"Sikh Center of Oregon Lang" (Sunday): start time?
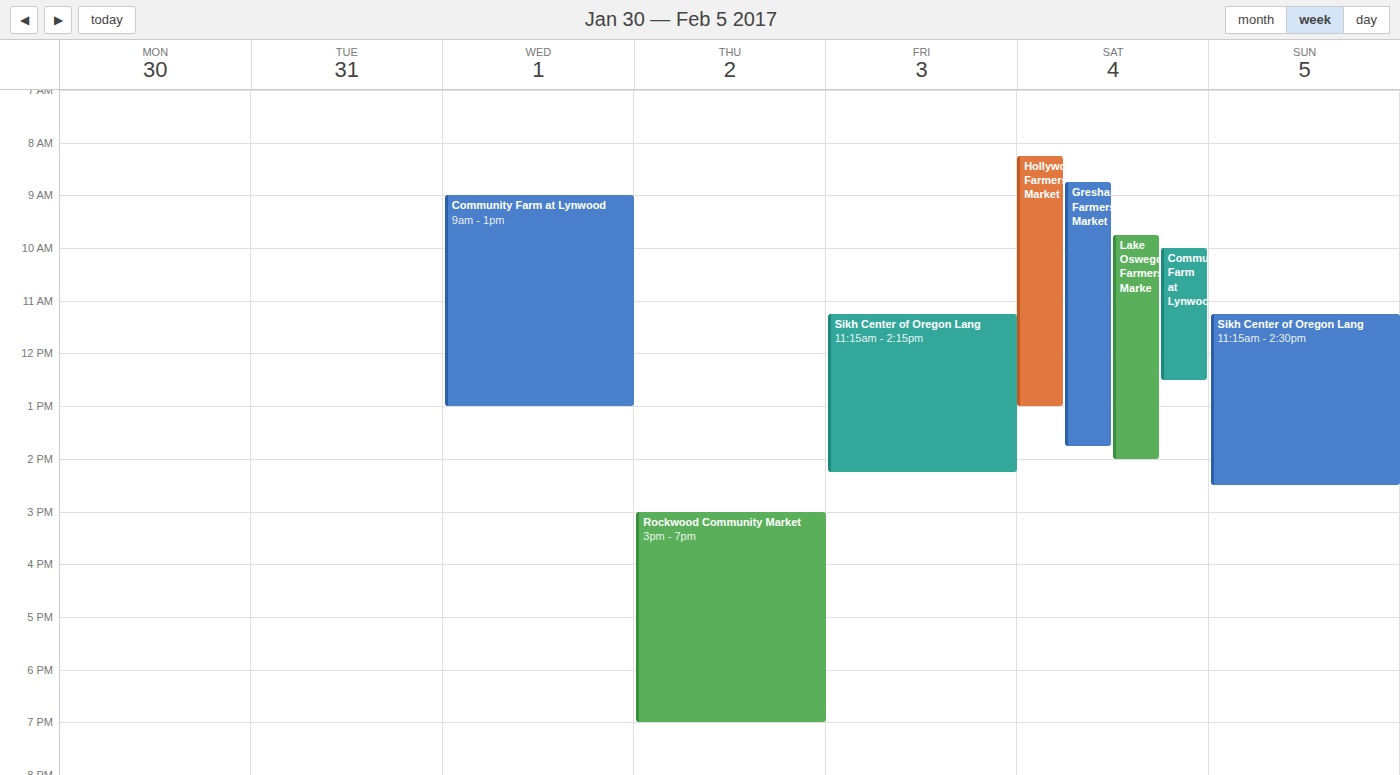
11:15